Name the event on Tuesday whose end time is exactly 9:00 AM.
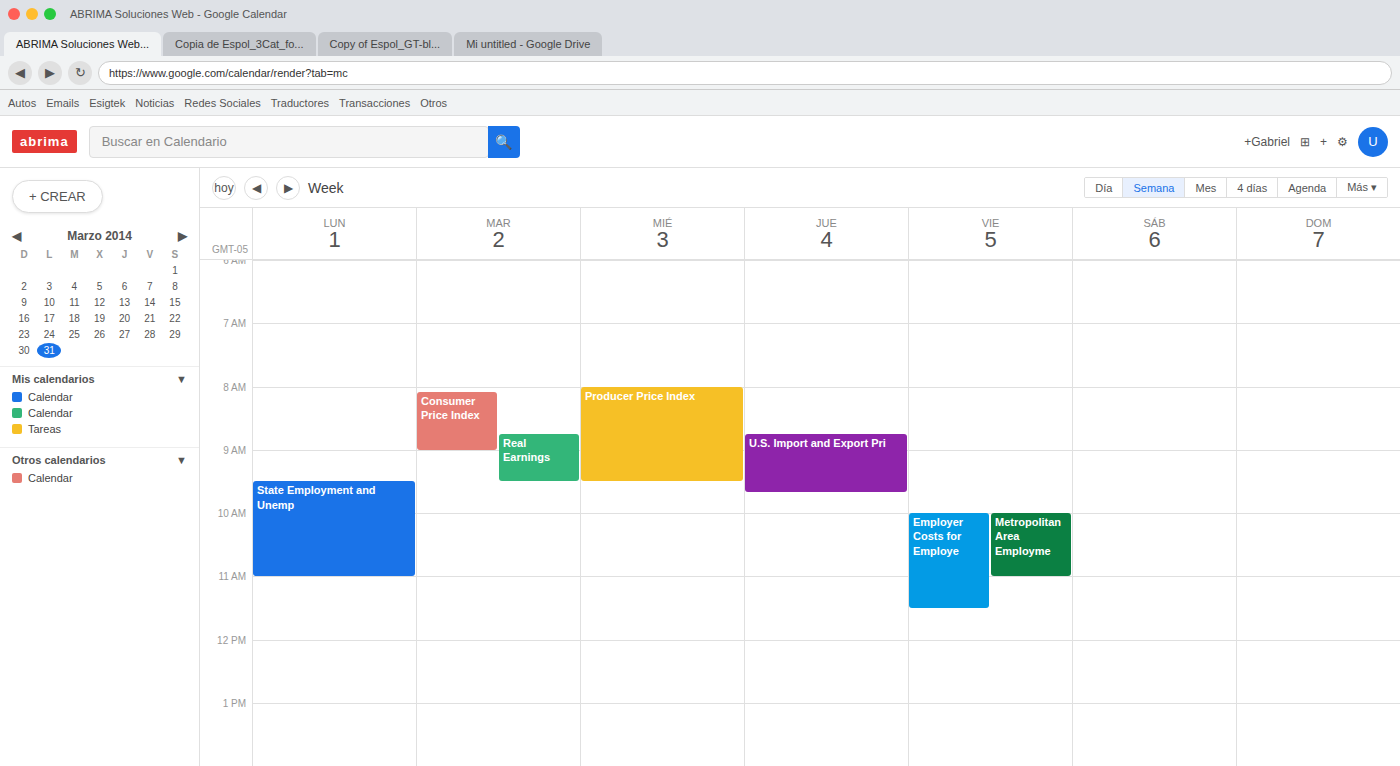
"Consumer Price Index"